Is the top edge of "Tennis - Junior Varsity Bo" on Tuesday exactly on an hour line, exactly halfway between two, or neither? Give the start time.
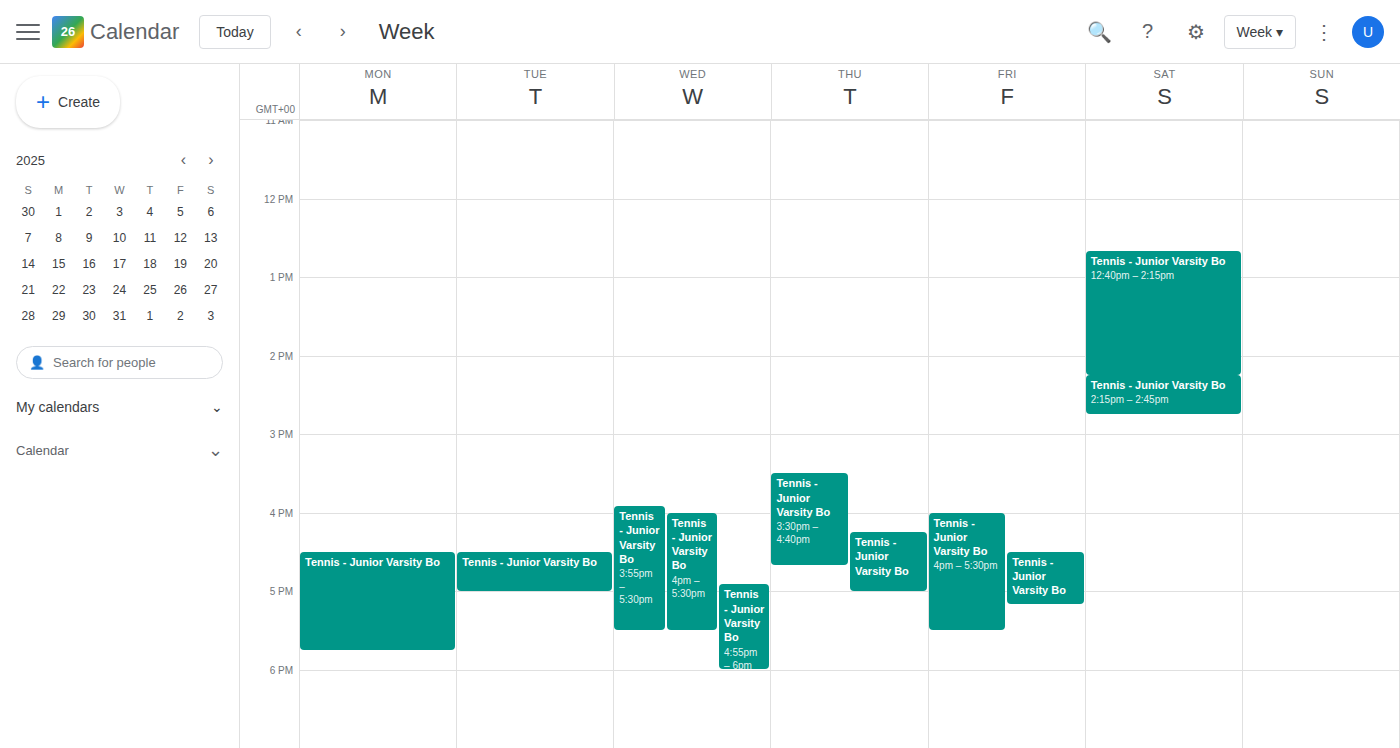
4:30 PM -- halfway between the 4 PM and 5 PM lines.